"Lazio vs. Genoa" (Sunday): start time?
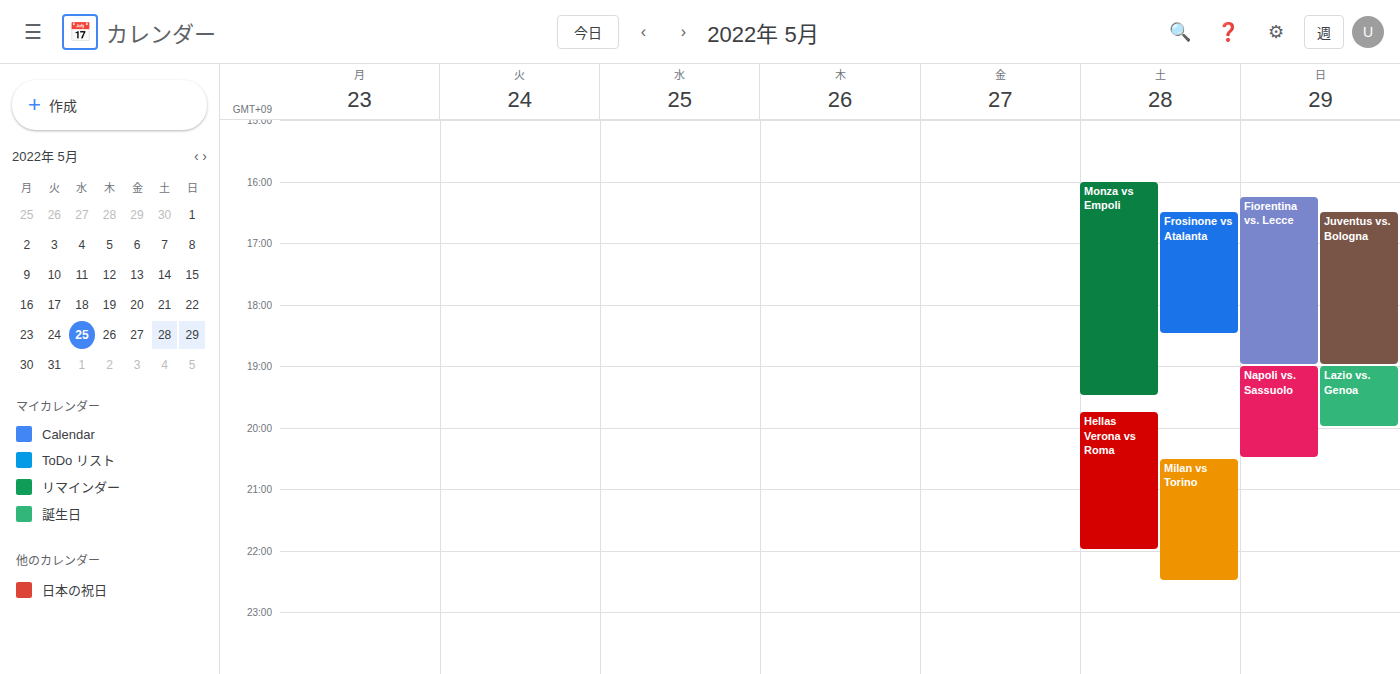
7:00 PM